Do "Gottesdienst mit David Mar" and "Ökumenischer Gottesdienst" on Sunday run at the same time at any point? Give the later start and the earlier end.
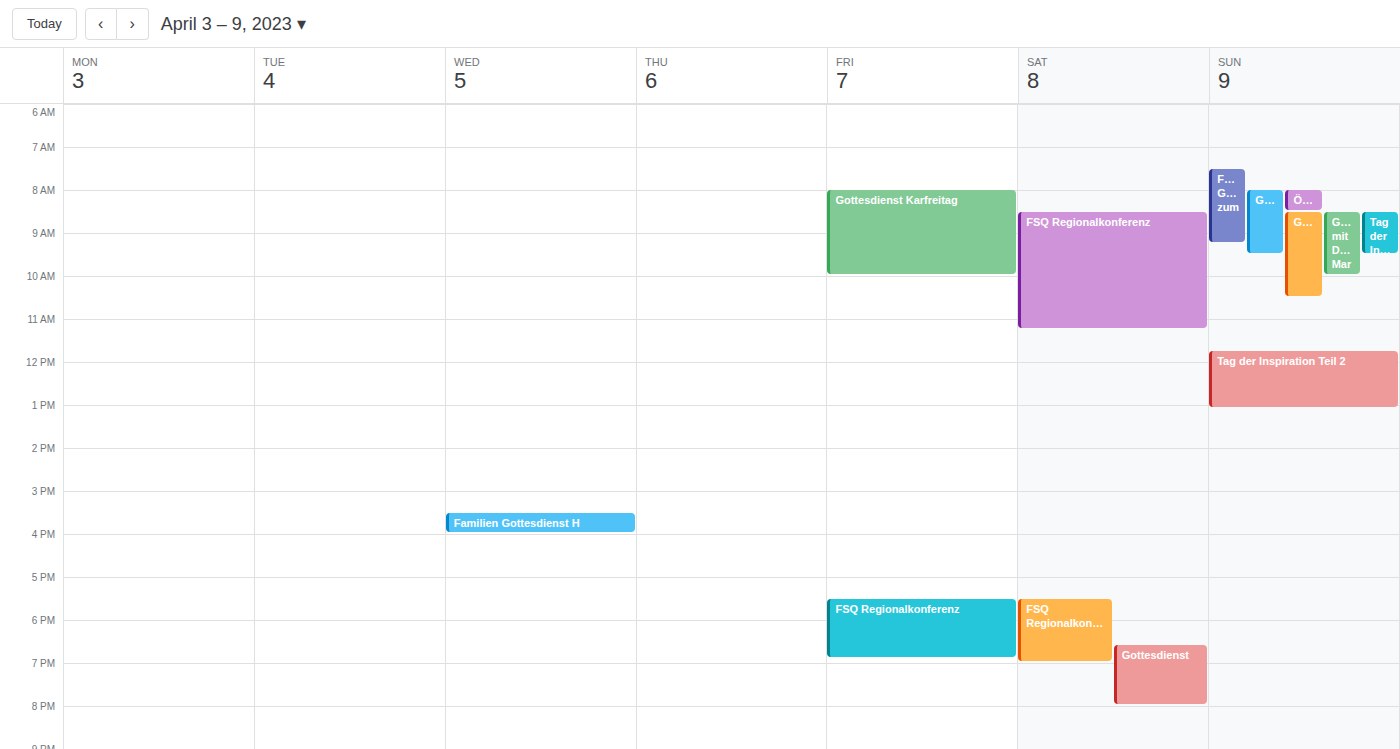
"Ökumenischer Gottesdienst" ends at 8:30 AM, exactly when "Gottesdienst mit David Mar" starts -- they touch but do not overlap.